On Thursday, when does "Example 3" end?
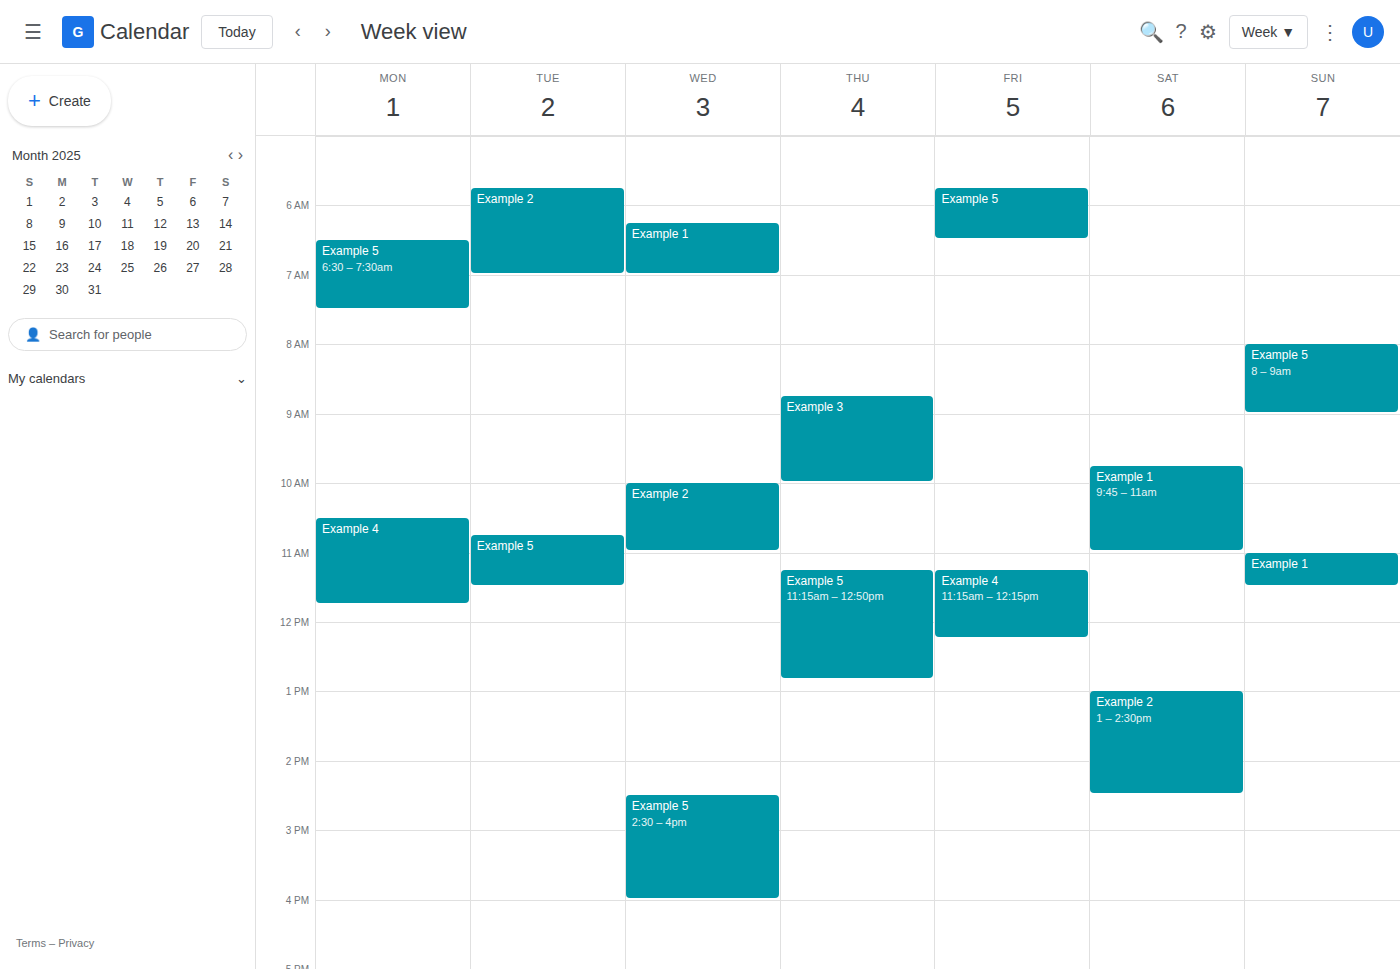
10:00 AM